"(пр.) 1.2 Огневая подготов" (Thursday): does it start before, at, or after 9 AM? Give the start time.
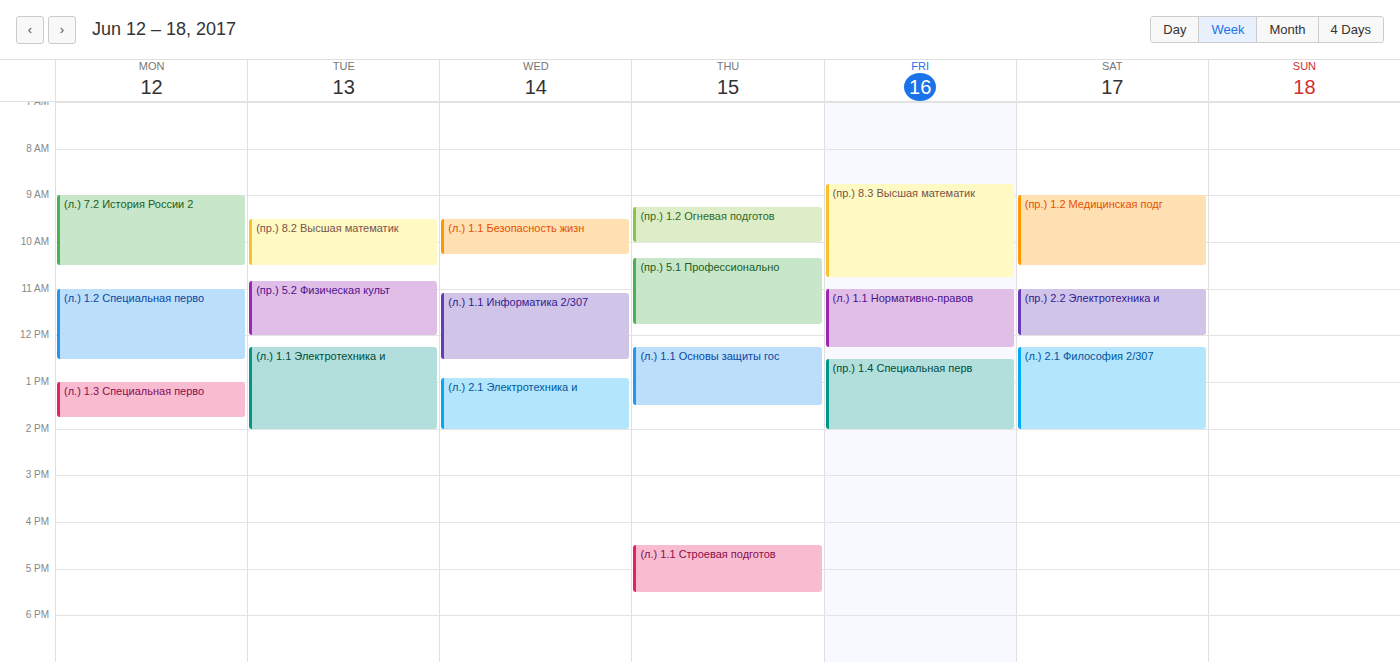
9:15 AM -- after 9 AM, 15 minutes below the 9 AM line.